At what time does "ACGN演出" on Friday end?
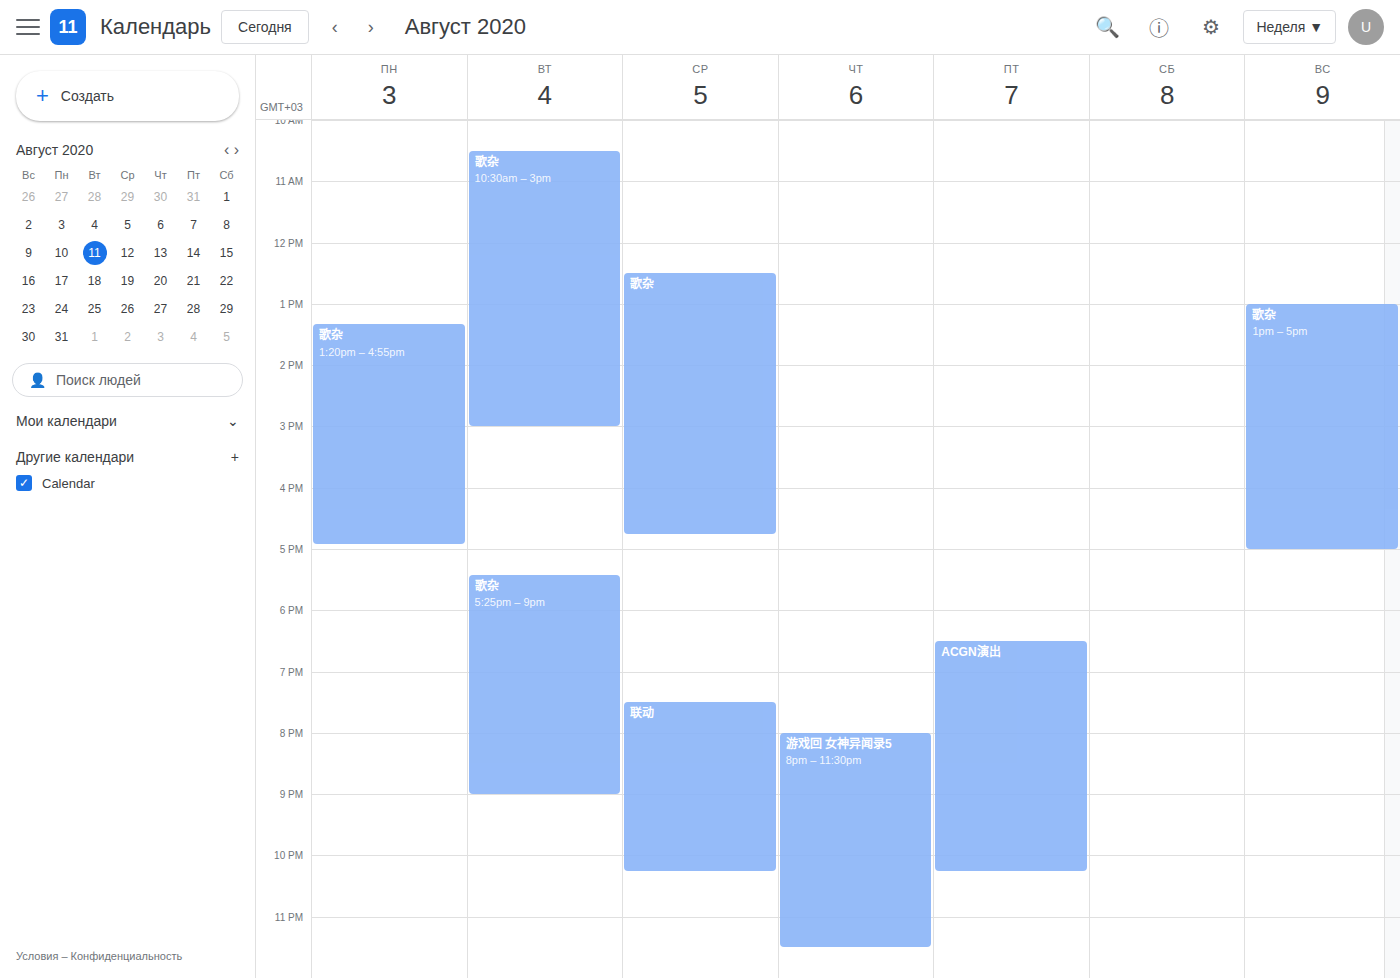
10:15 PM